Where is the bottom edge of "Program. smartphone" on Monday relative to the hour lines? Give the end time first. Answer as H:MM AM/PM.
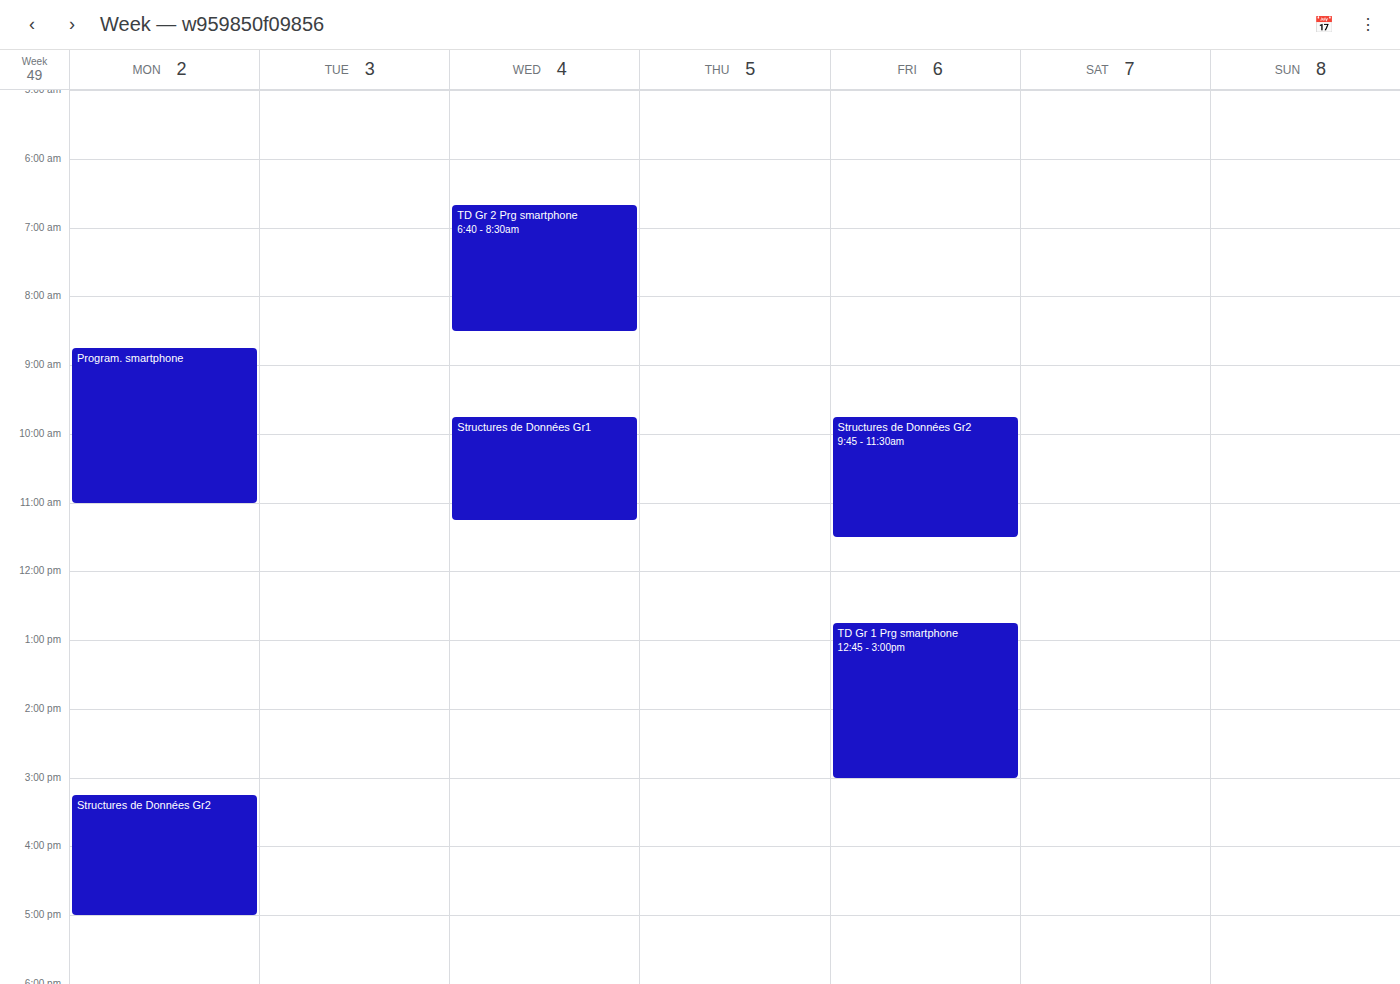
11:00 AM -- exactly on the 11 AM line.